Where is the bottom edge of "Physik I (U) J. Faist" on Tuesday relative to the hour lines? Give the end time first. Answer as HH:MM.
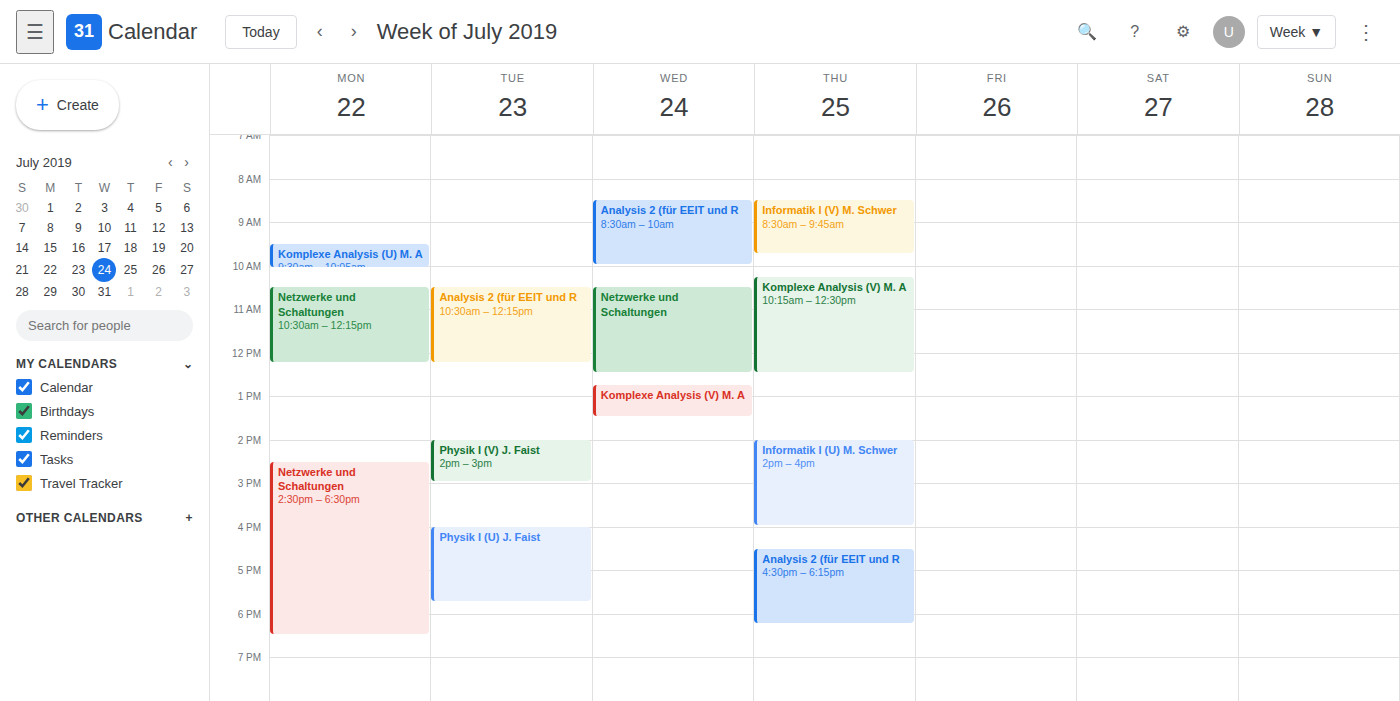
17:45 -- neither: three quarters of the way from the 17:00 line to the 18:00 line.